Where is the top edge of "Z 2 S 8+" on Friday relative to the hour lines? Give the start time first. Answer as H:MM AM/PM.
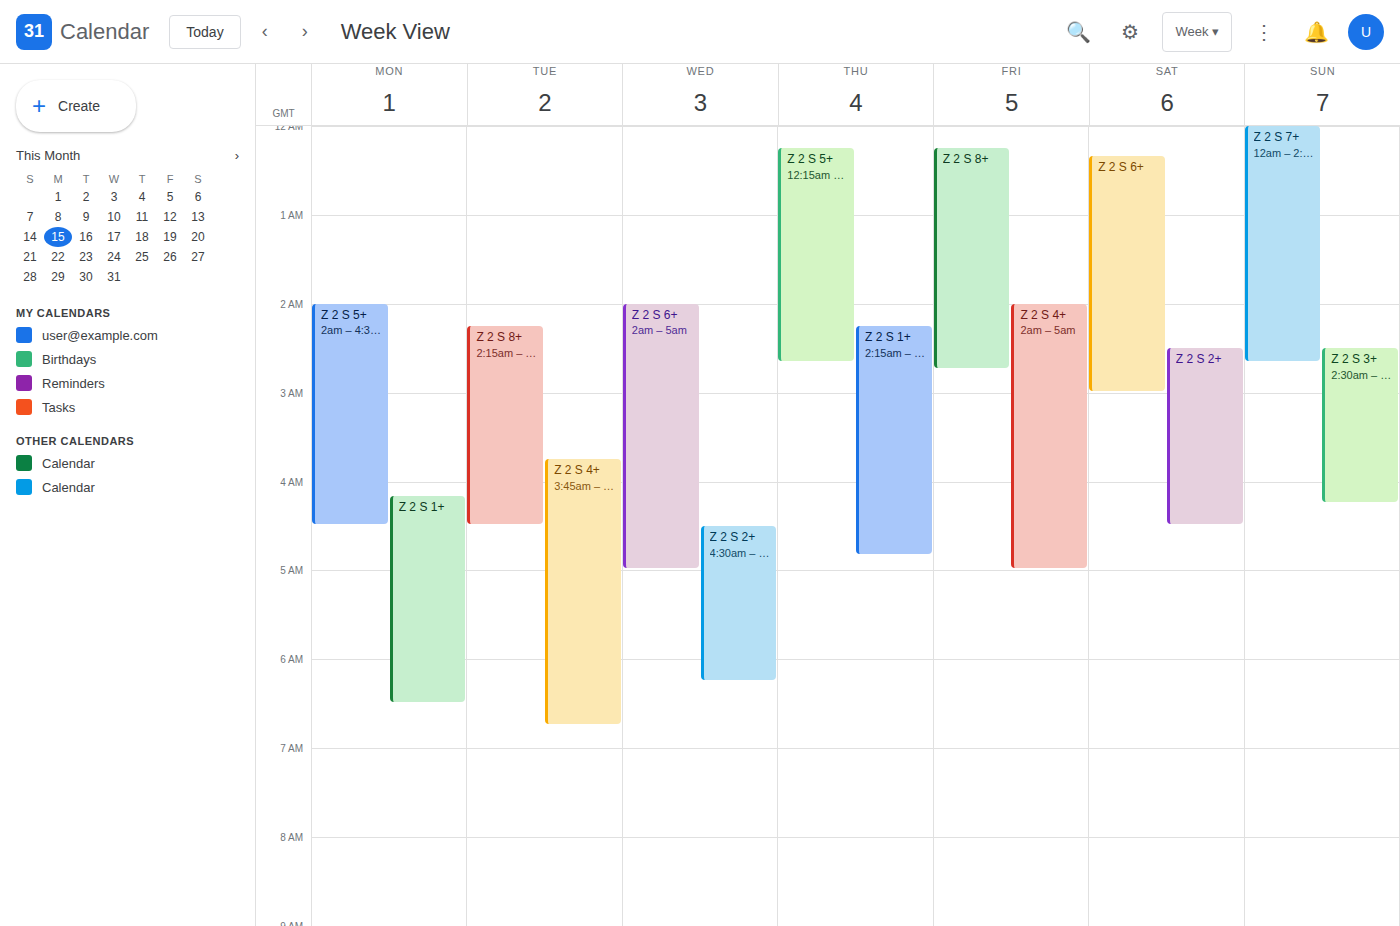
12:15 AM -- neither: a quarter of the way from the 12 AM line to the 1 AM line.